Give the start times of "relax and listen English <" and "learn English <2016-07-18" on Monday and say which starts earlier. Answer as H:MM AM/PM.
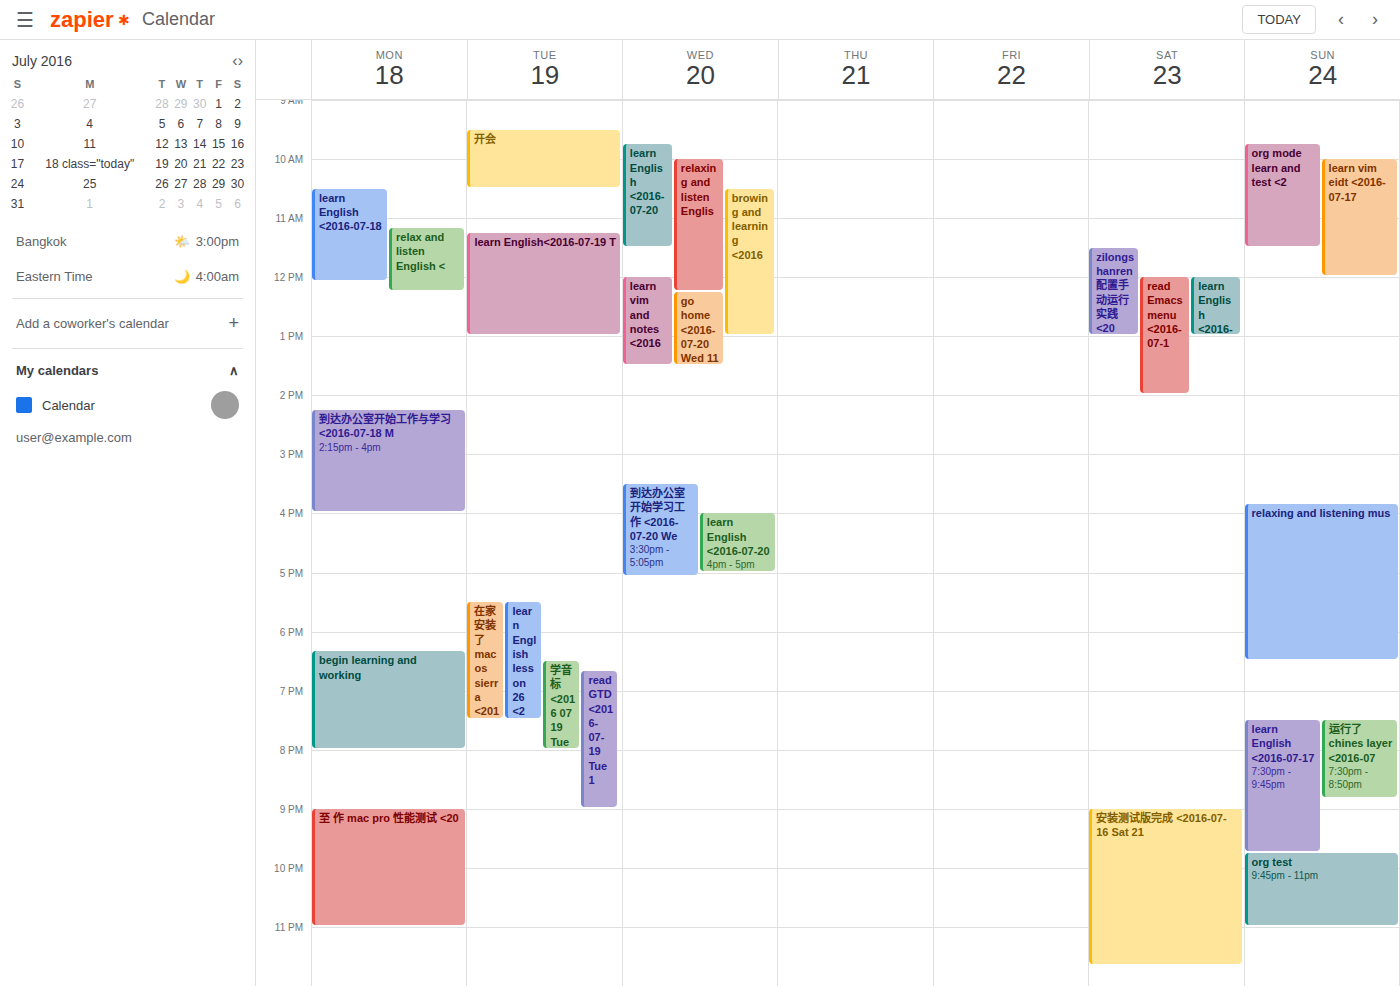
"learn English <2016-07-18" 10:30 AM; "relax and listen English <" 11:10 AM.